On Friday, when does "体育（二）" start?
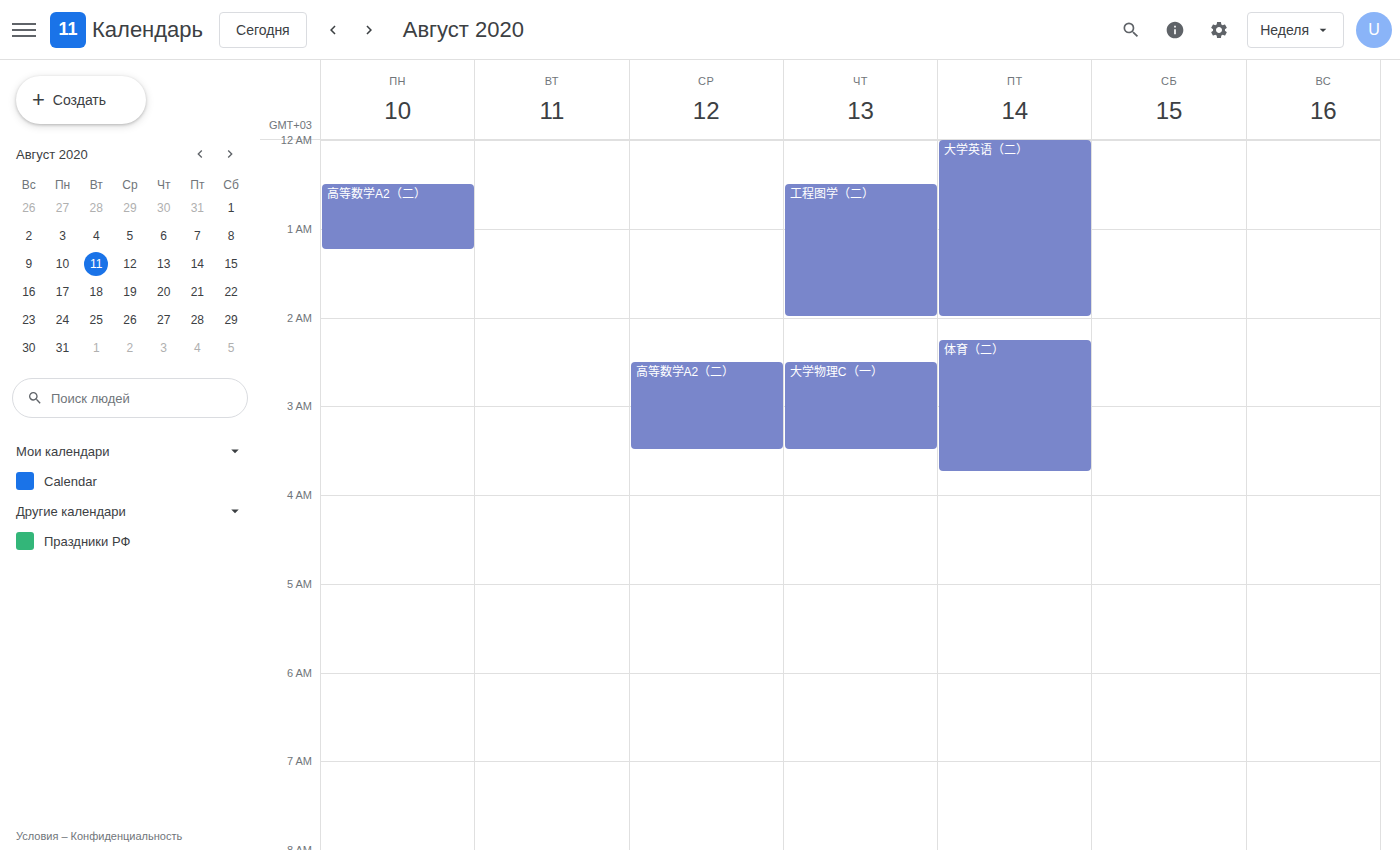
2:15 AM